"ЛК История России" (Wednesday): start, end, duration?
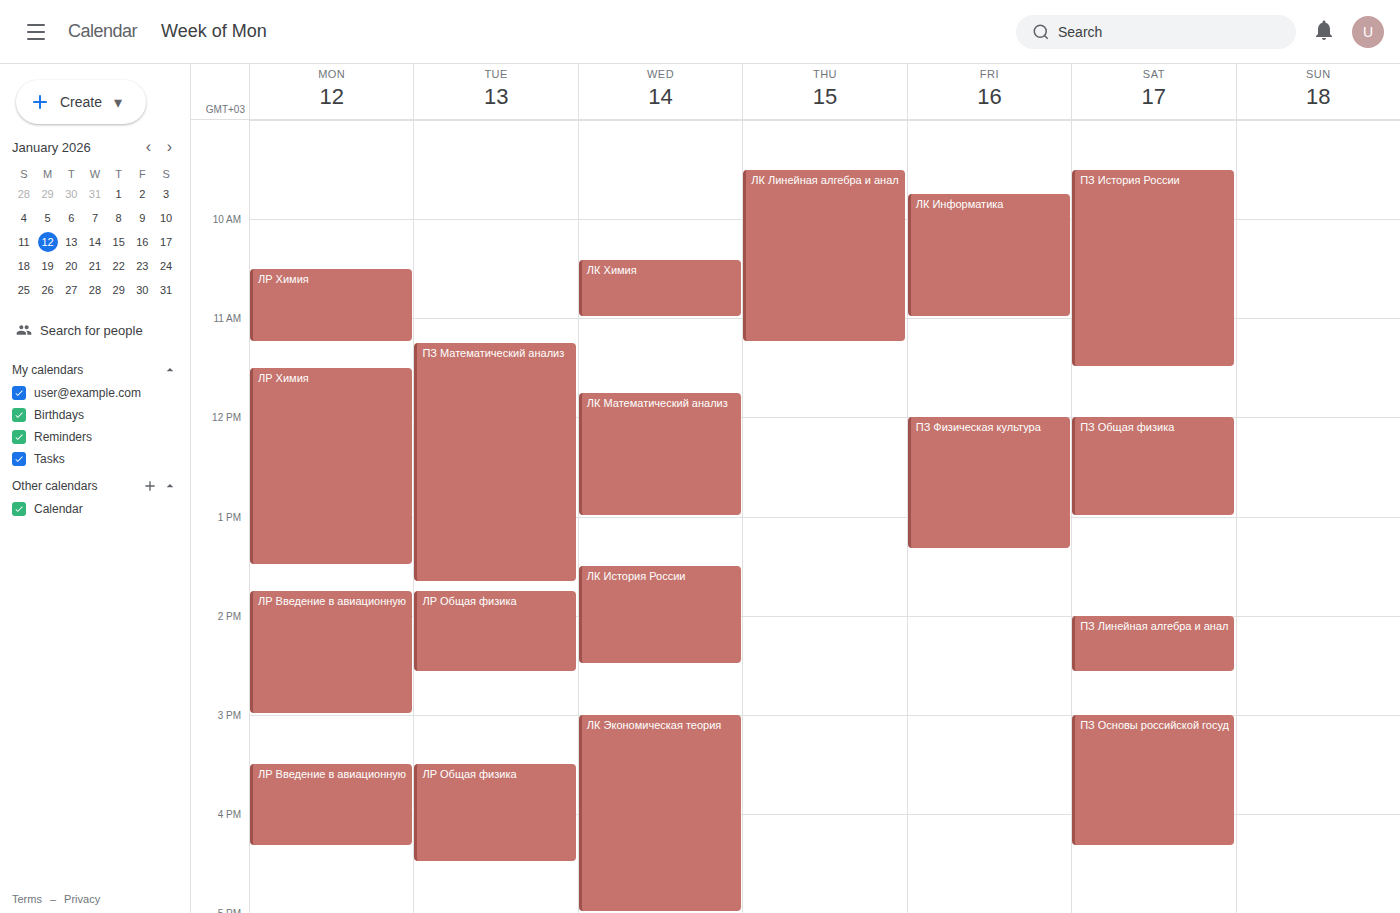
1:30 PM to 2:30 PM, 1 hour